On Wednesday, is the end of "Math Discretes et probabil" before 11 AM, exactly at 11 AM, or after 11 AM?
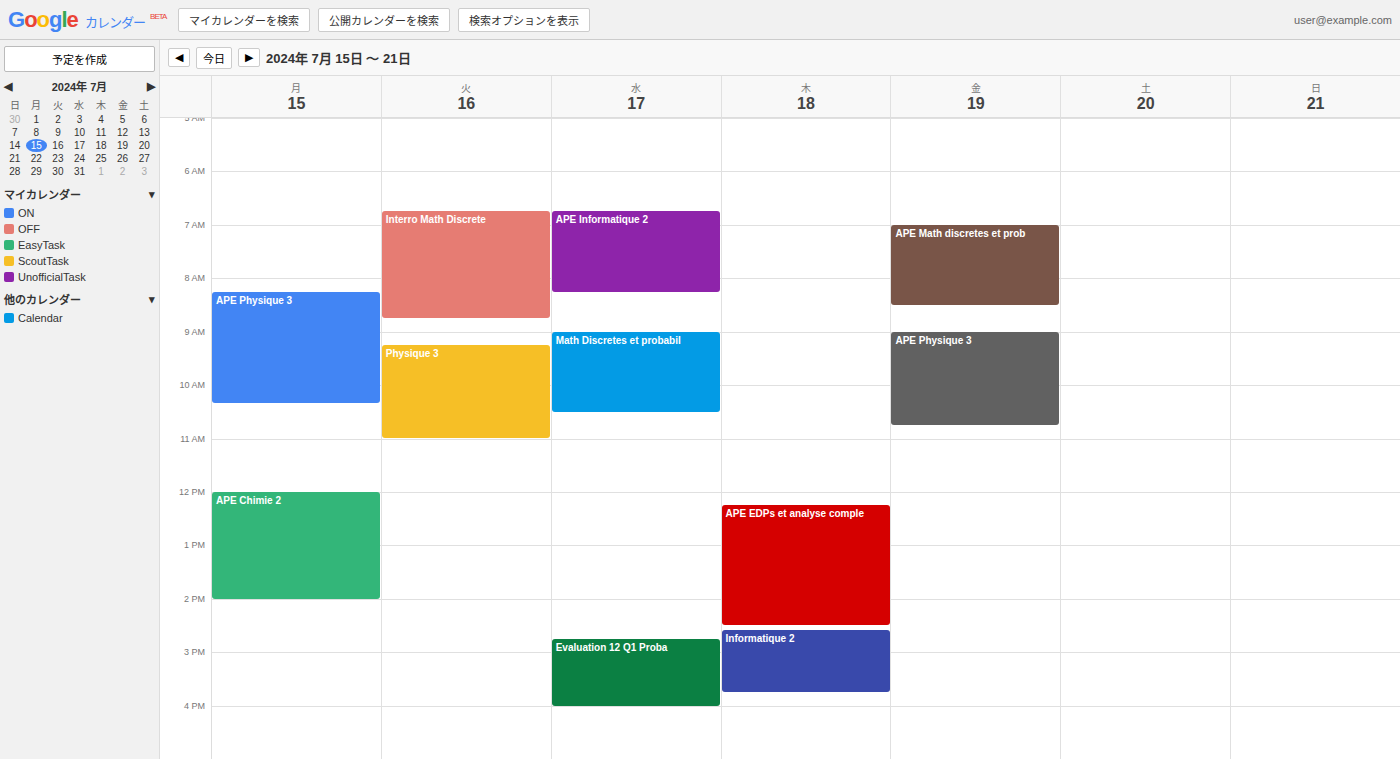
10:30 AM -- before 11 AM, 30 minutes above the 11 AM line.